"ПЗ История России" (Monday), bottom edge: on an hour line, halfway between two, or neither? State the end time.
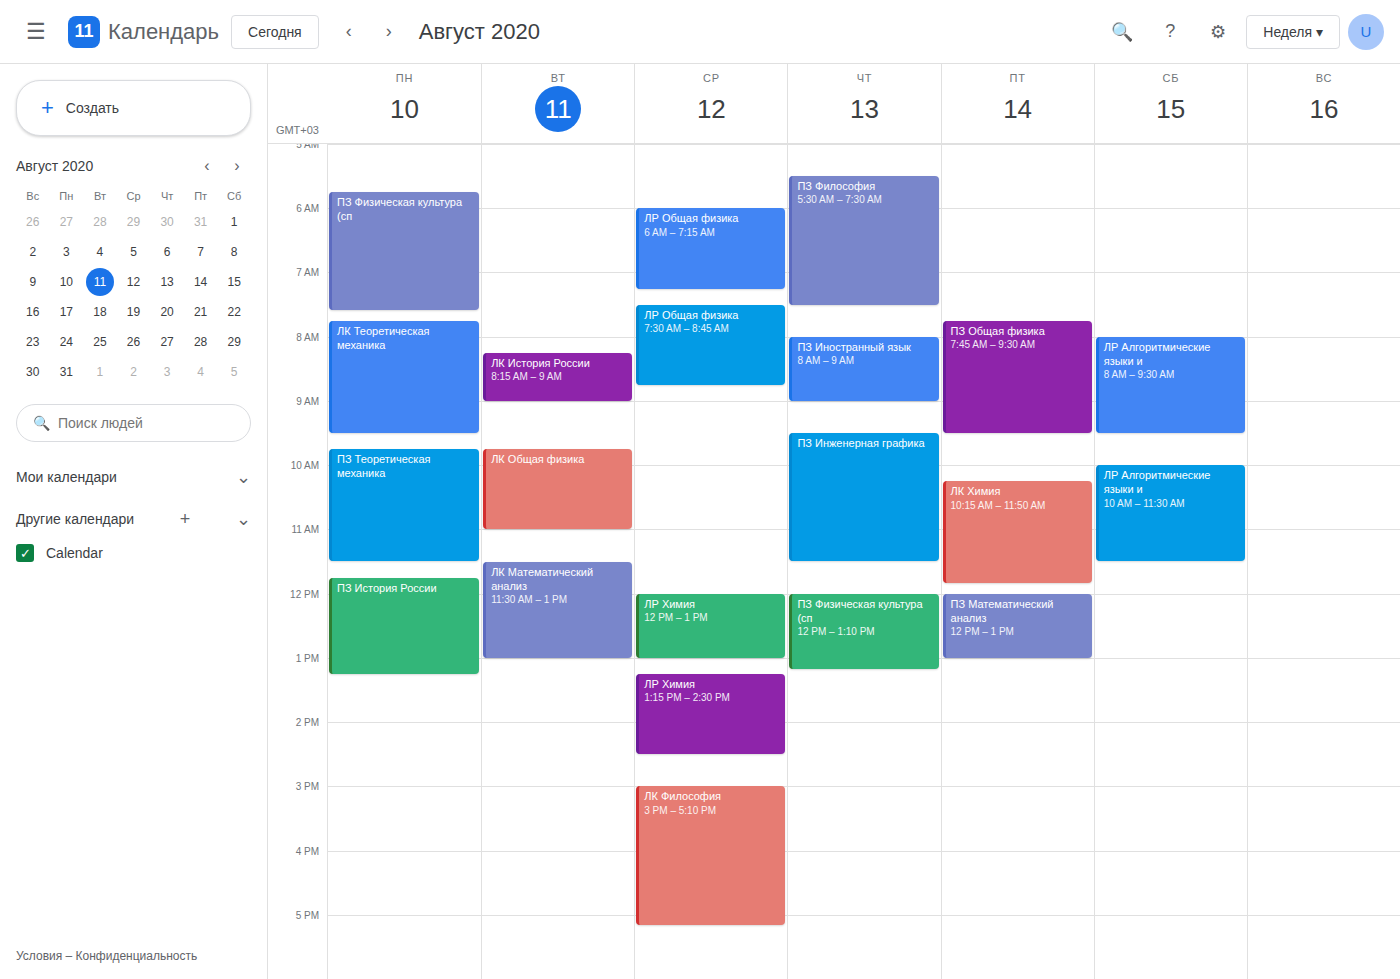
13:15 -- neither: a quarter of the way from the 13:00 line to the 14:00 line.